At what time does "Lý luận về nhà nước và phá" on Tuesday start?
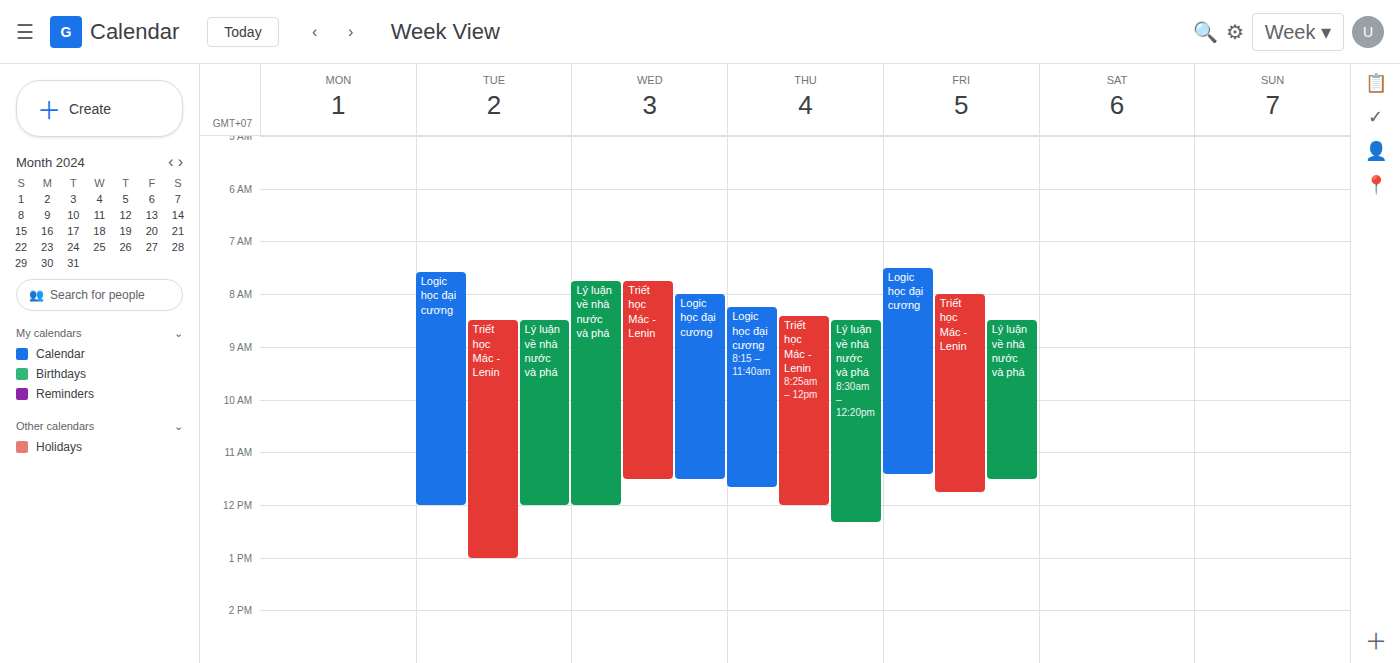
8:30 AM